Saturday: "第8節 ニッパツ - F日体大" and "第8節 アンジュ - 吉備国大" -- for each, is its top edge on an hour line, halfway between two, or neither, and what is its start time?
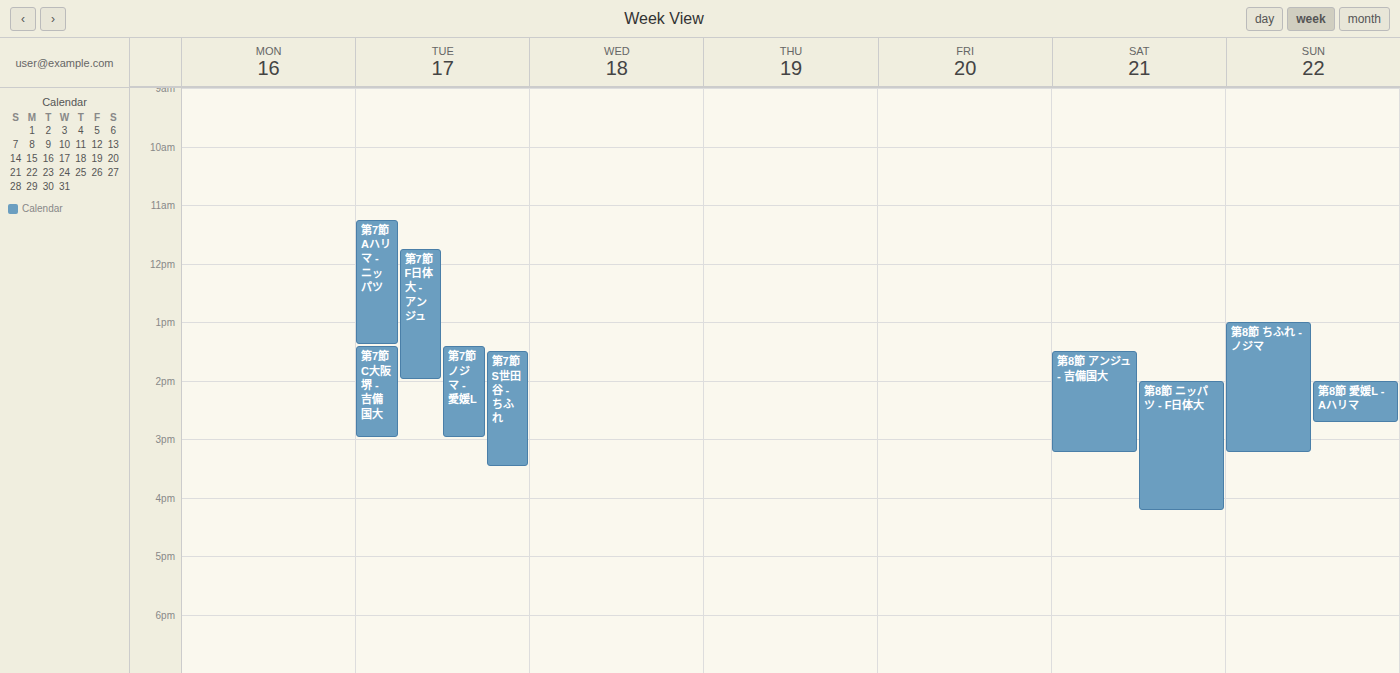
"第8節 ニッパツ - F日体大": 2:00 PM, exactly on the 2 PM line. "第8節 アンジュ - 吉備国大": 1:30 PM, halfway between the 1 PM and 2 PM lines.